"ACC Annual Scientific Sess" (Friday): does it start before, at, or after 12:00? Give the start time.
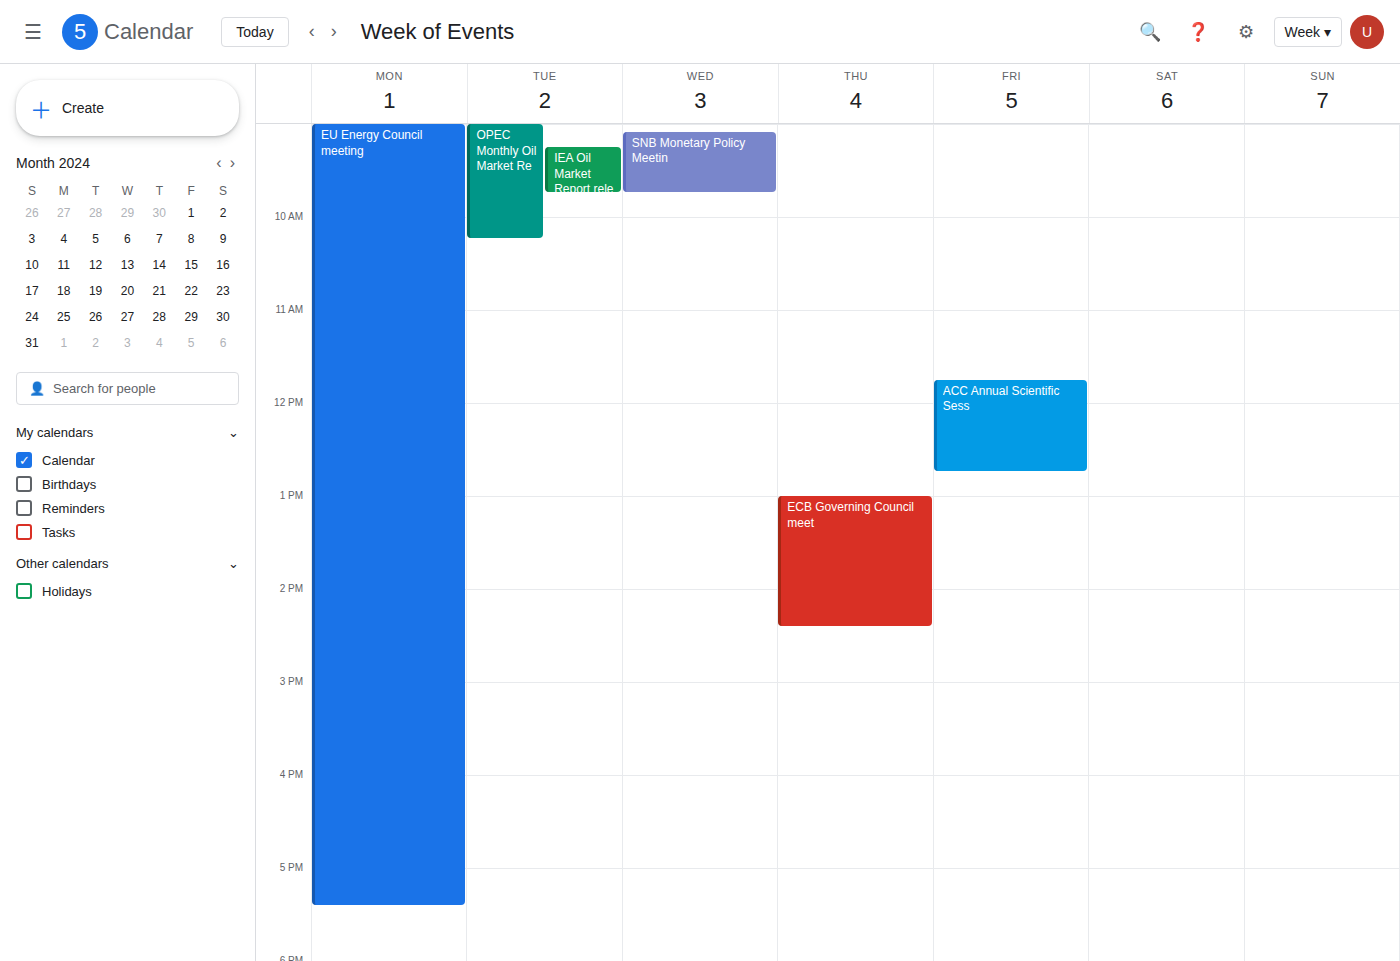
11:45 -- before 12:00, 15 minutes above the 12:00 line.